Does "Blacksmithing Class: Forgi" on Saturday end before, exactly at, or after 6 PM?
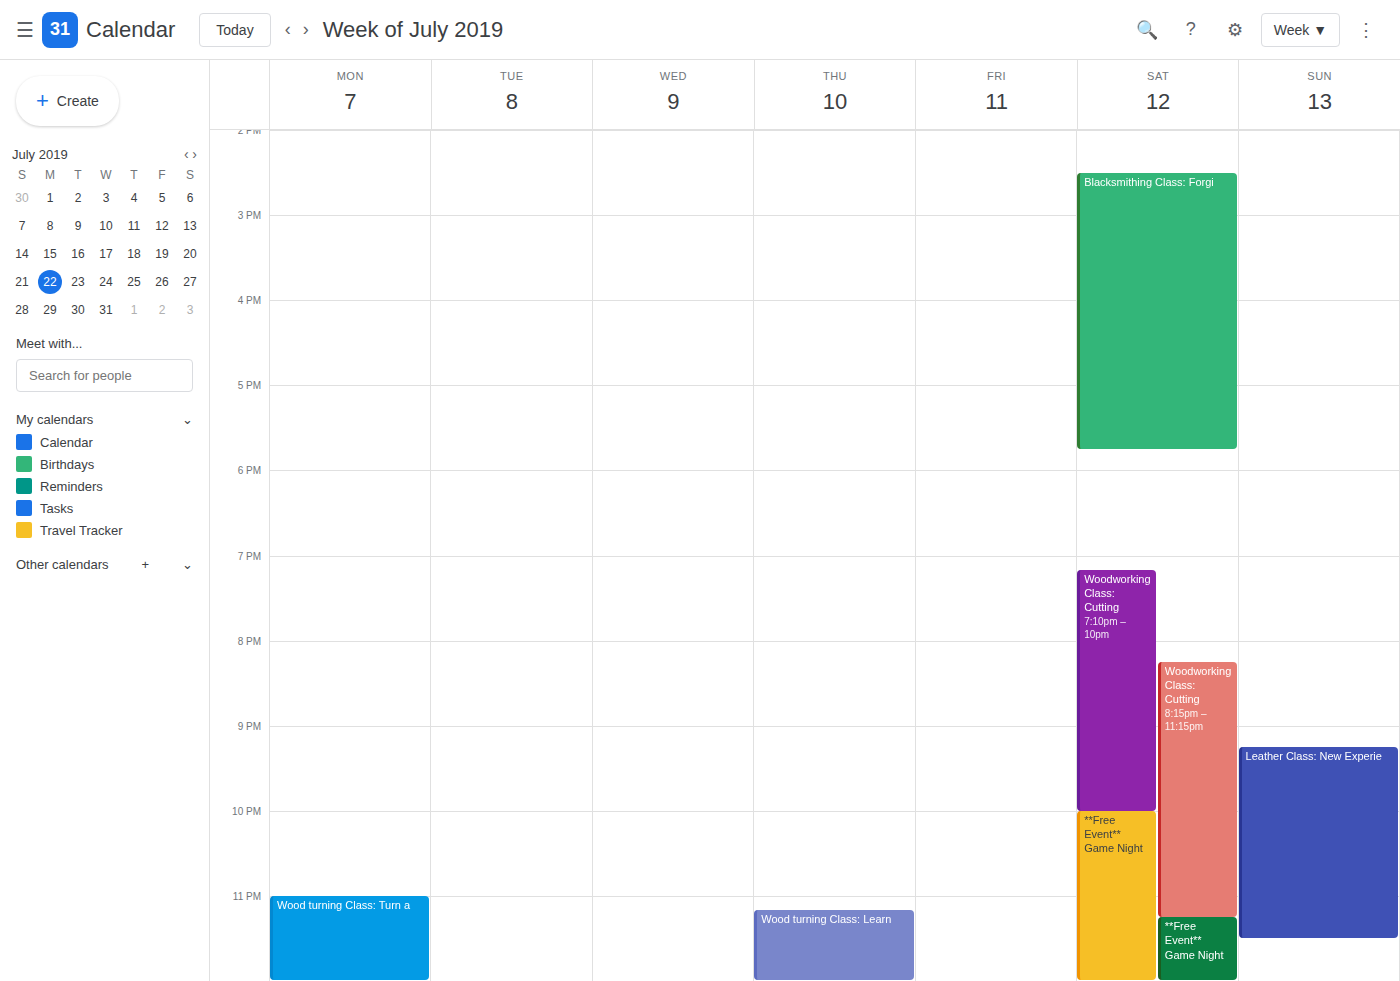
5:45 PM -- before 6 PM, 15 minutes above the 6 PM line.